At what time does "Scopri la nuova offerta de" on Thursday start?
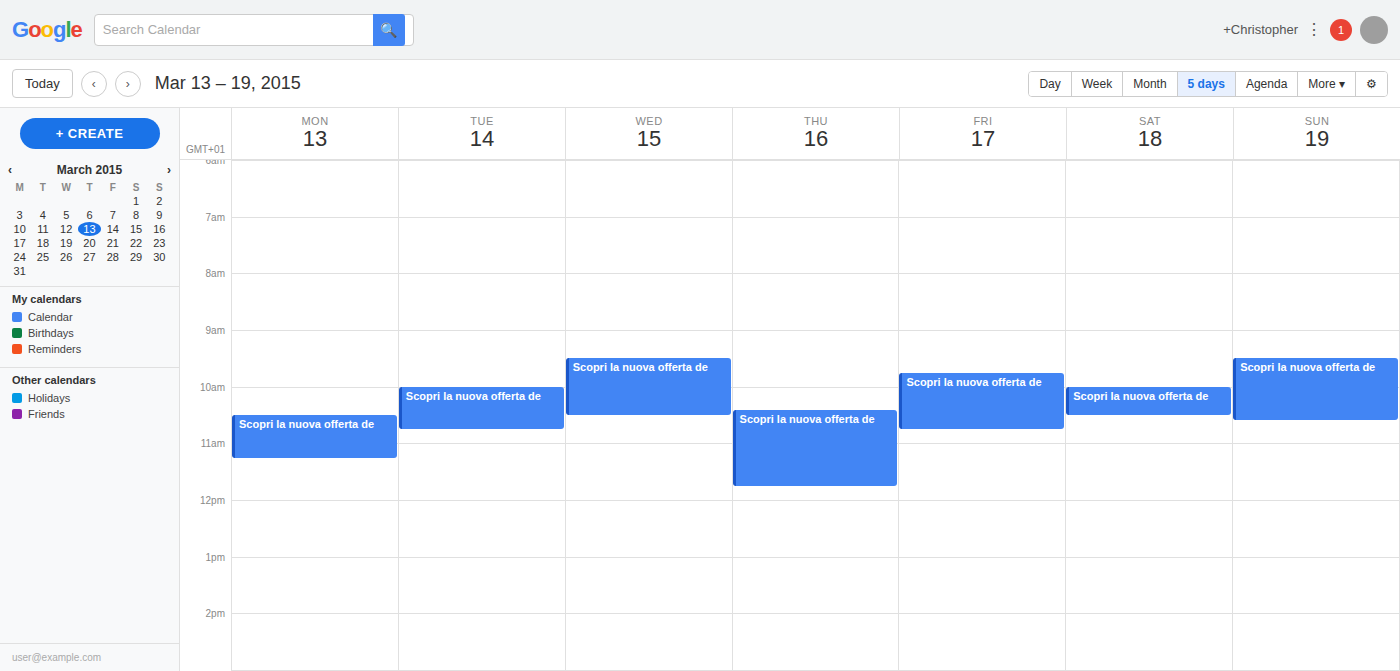
10:25 AM